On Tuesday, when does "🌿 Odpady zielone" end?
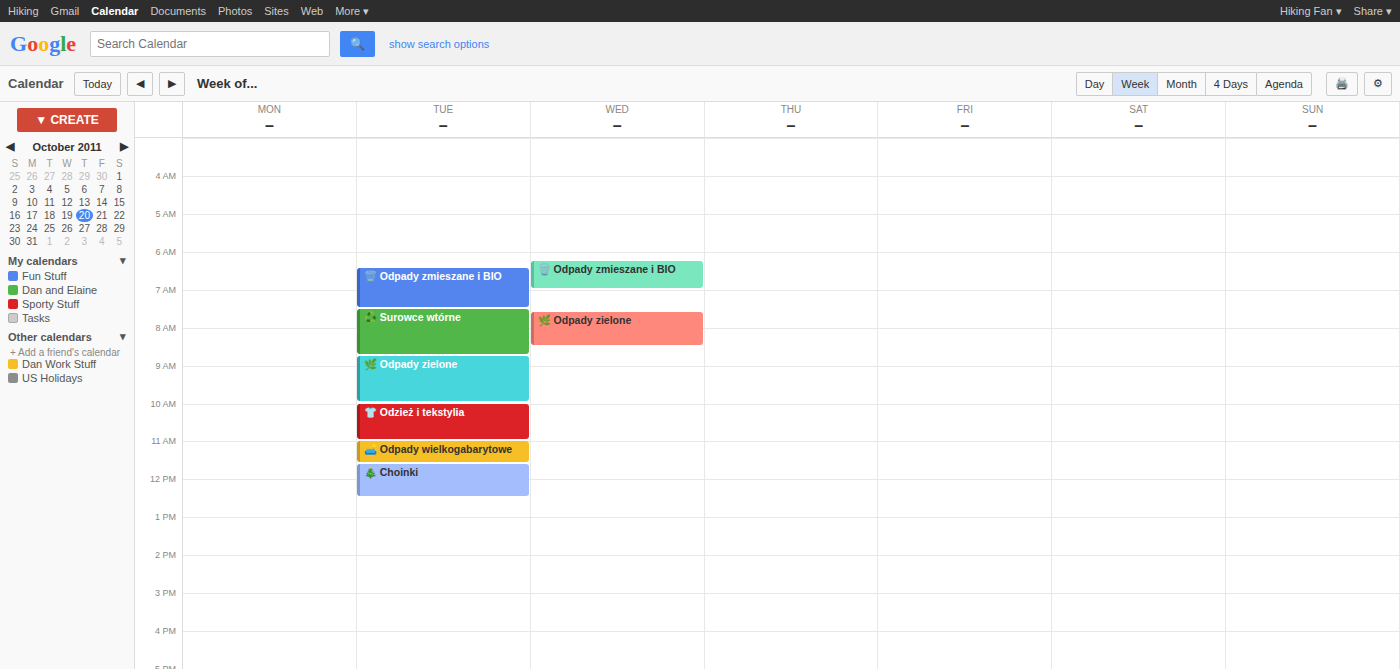
10:00 AM